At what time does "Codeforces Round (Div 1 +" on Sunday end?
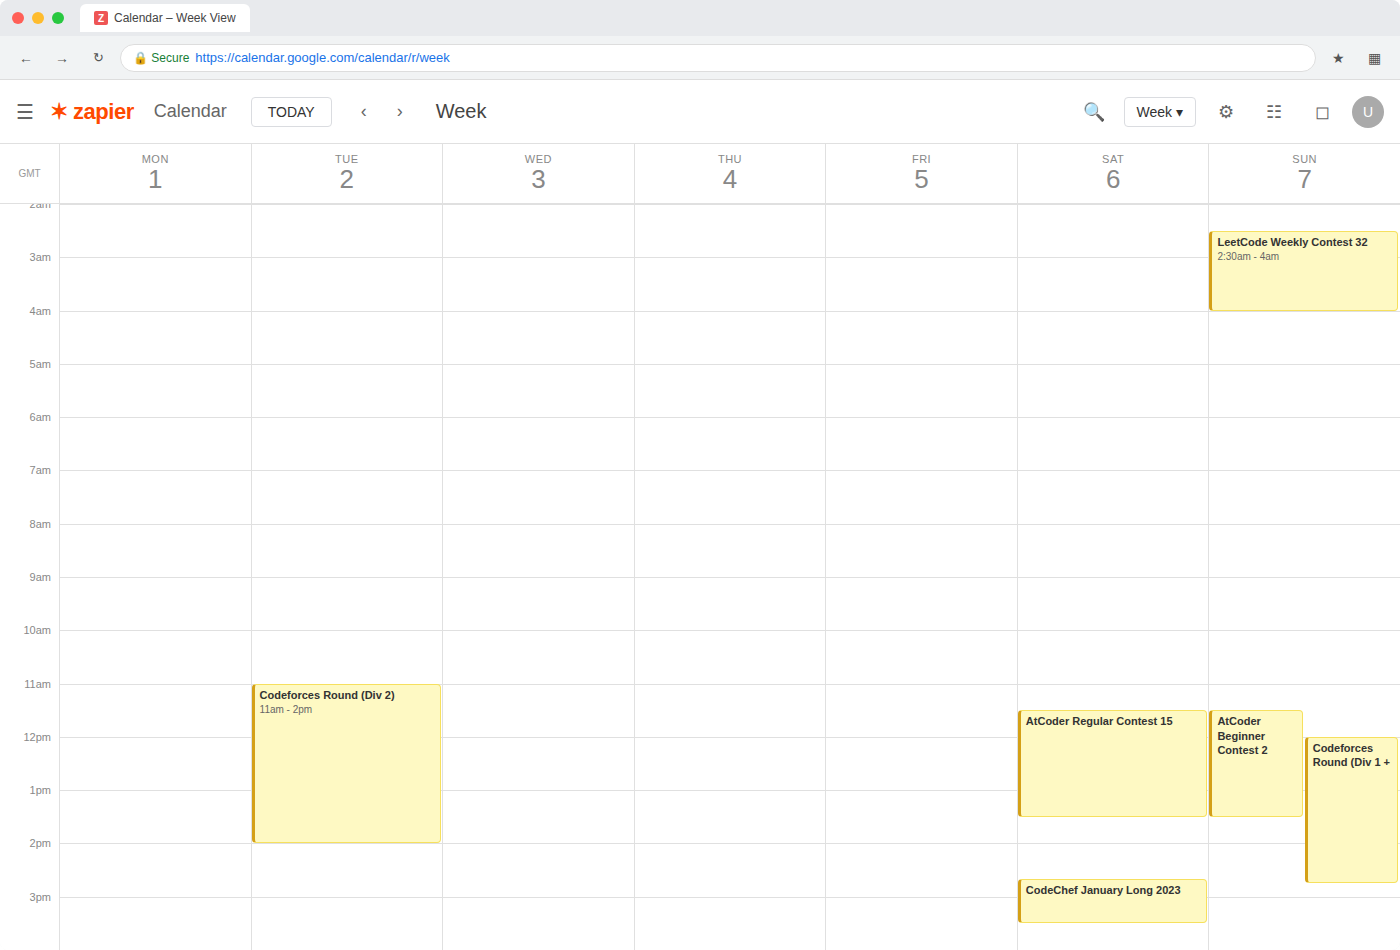
14:45